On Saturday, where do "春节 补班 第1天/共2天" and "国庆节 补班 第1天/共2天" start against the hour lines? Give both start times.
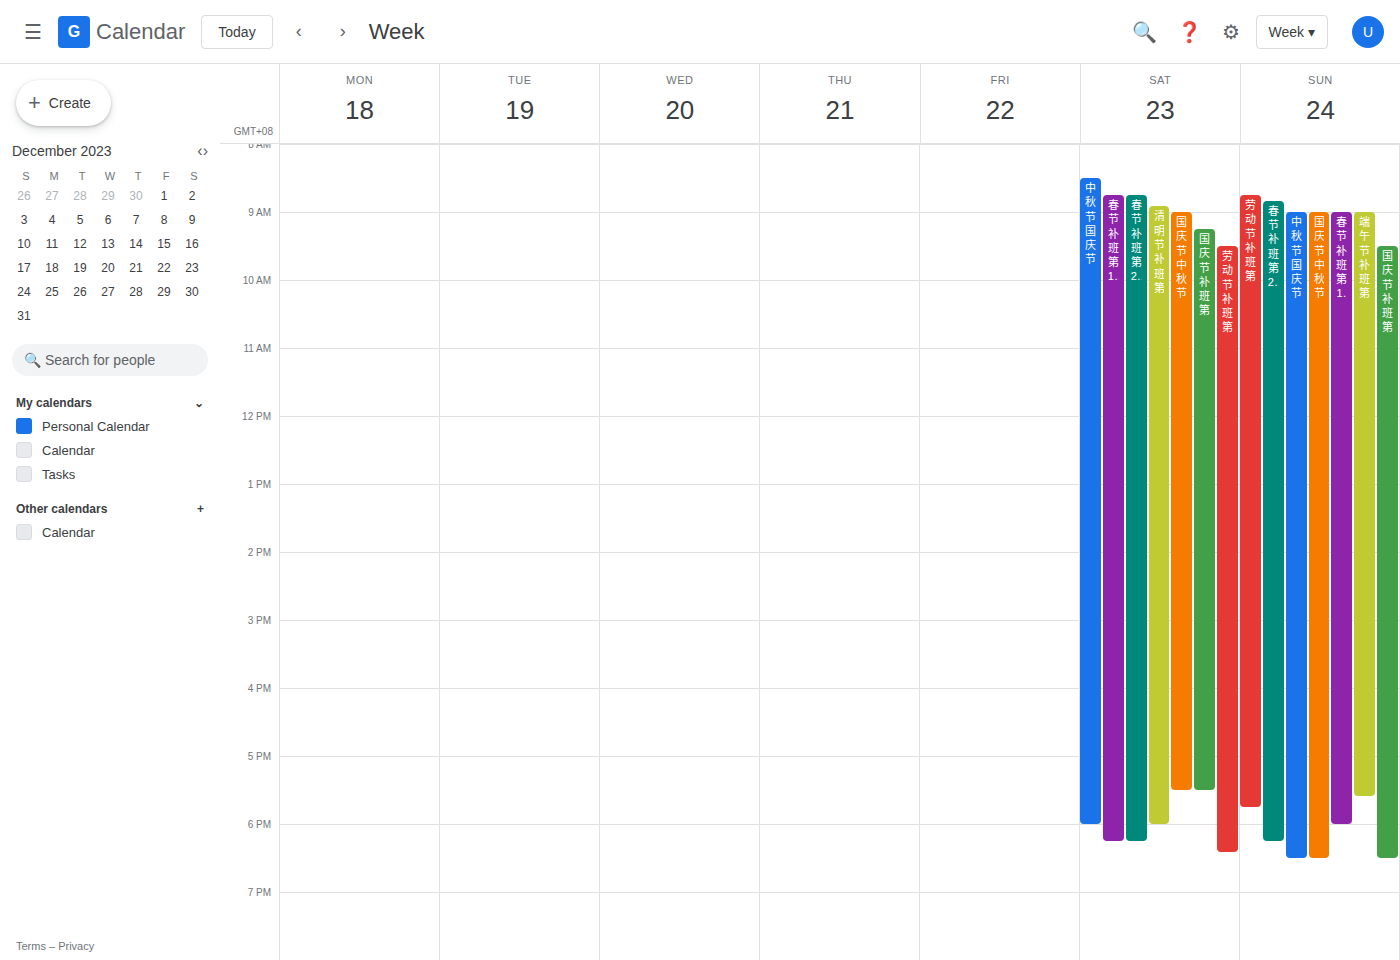
"春节 补班 第1天/共2天": 8:45 AM, neither: three quarters of the way from the 8 AM line to the 9 AM line. "国庆节 补班 第1天/共2天": 9:15 AM, neither: a quarter of the way from the 9 AM line to the 10 AM line.